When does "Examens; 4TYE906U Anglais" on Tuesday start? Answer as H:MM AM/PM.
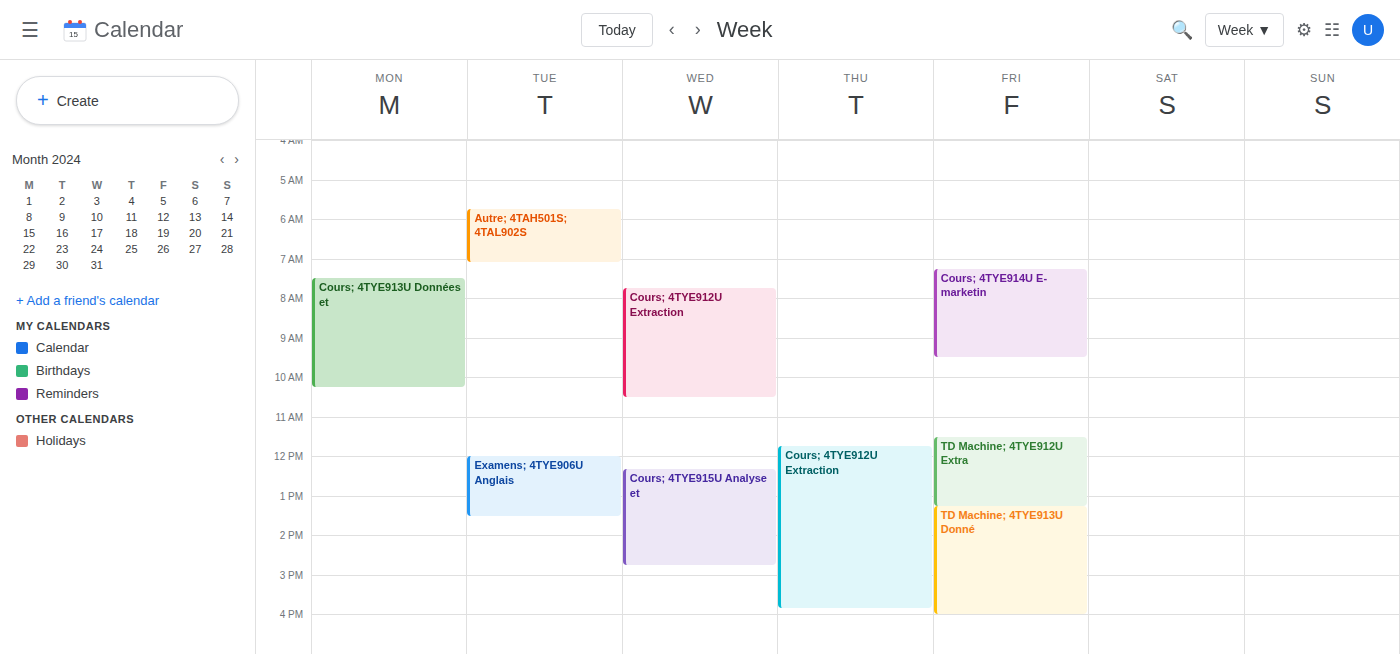
12:00 PM